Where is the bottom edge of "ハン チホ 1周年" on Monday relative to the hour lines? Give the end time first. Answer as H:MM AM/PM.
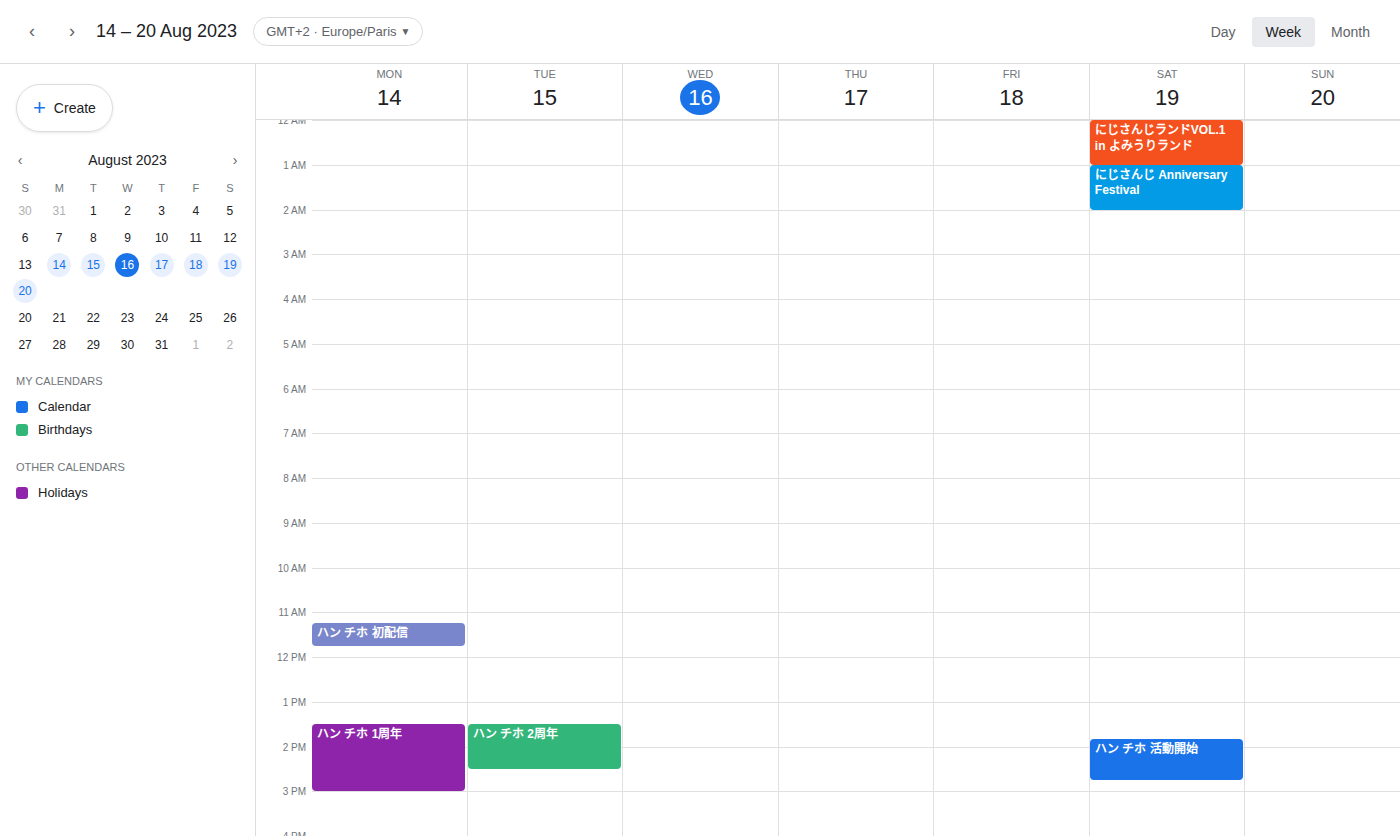
3:00 PM -- exactly on the 3 PM line.